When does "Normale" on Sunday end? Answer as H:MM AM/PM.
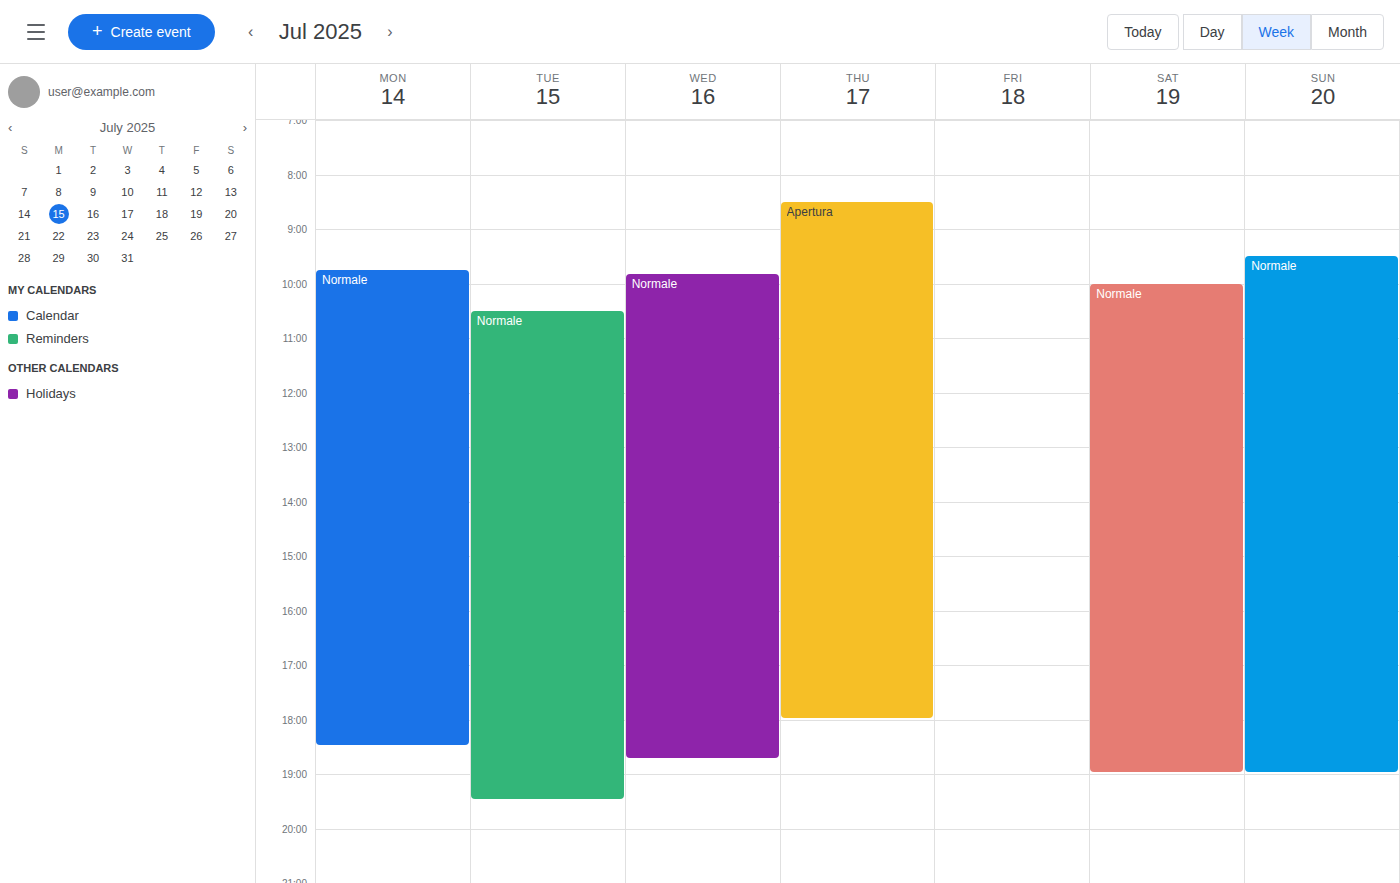
7:00 PM